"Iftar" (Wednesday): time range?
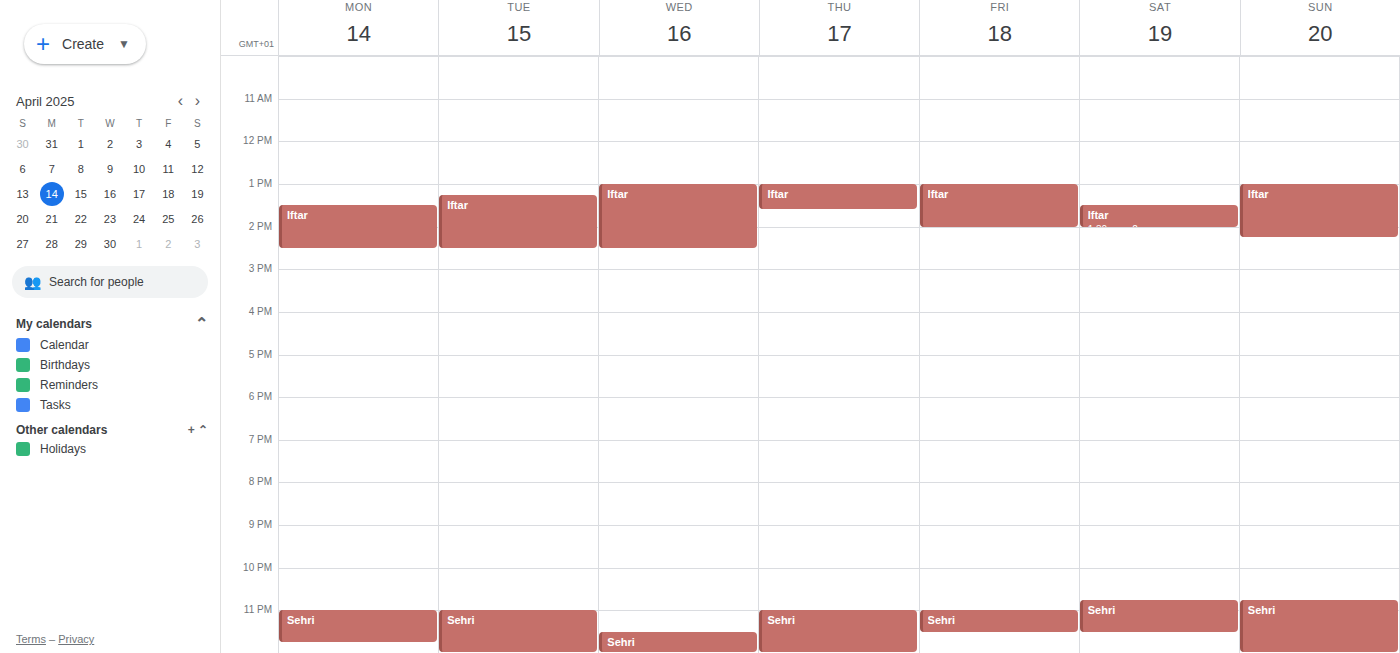
1:00 PM to 2:30 PM